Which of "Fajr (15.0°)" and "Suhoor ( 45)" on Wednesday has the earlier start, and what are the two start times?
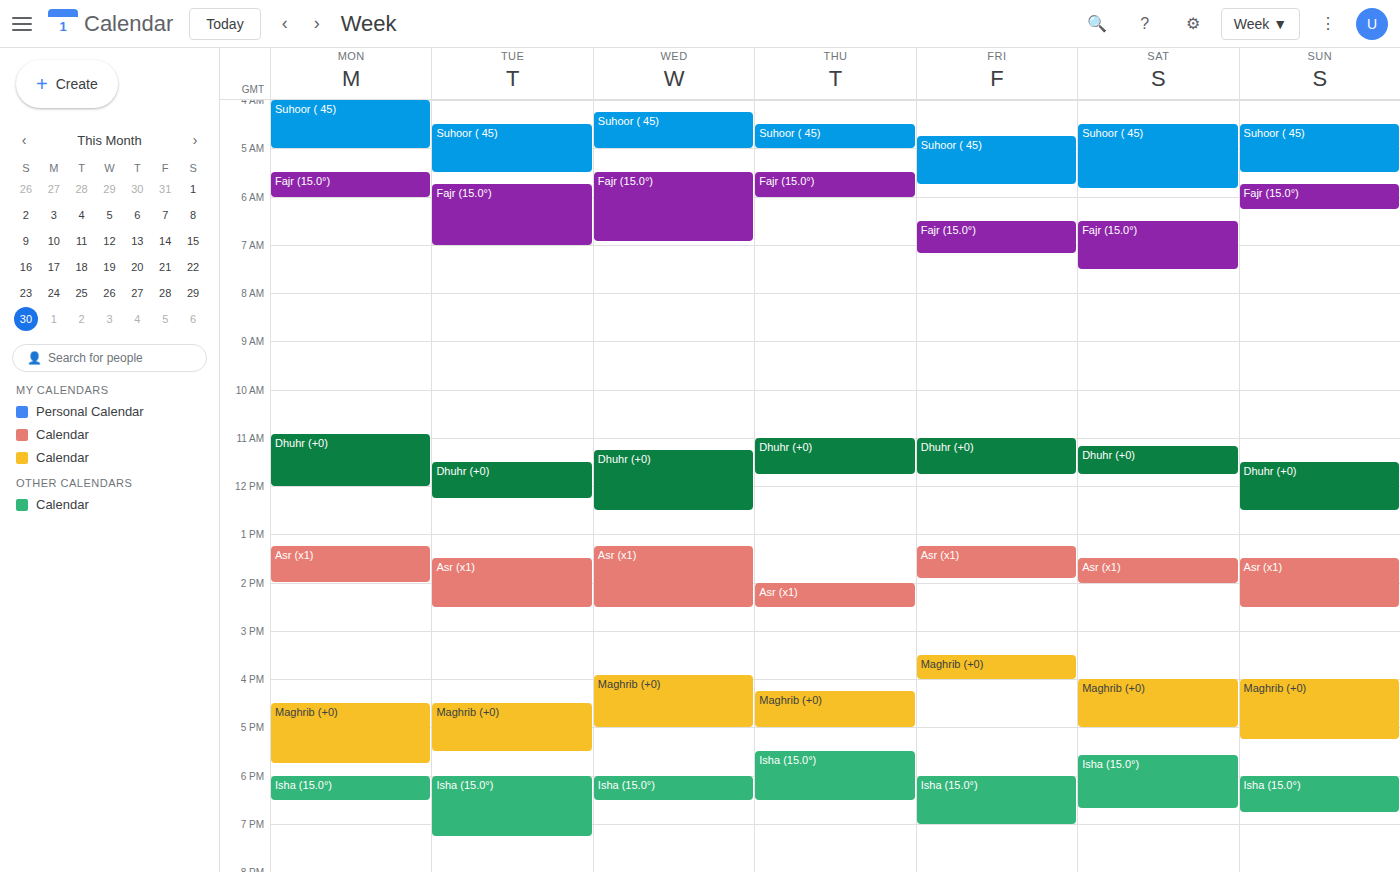
"Suhoor ( 45)" 4:15 AM; "Fajr (15.0°)" 5:30 AM.